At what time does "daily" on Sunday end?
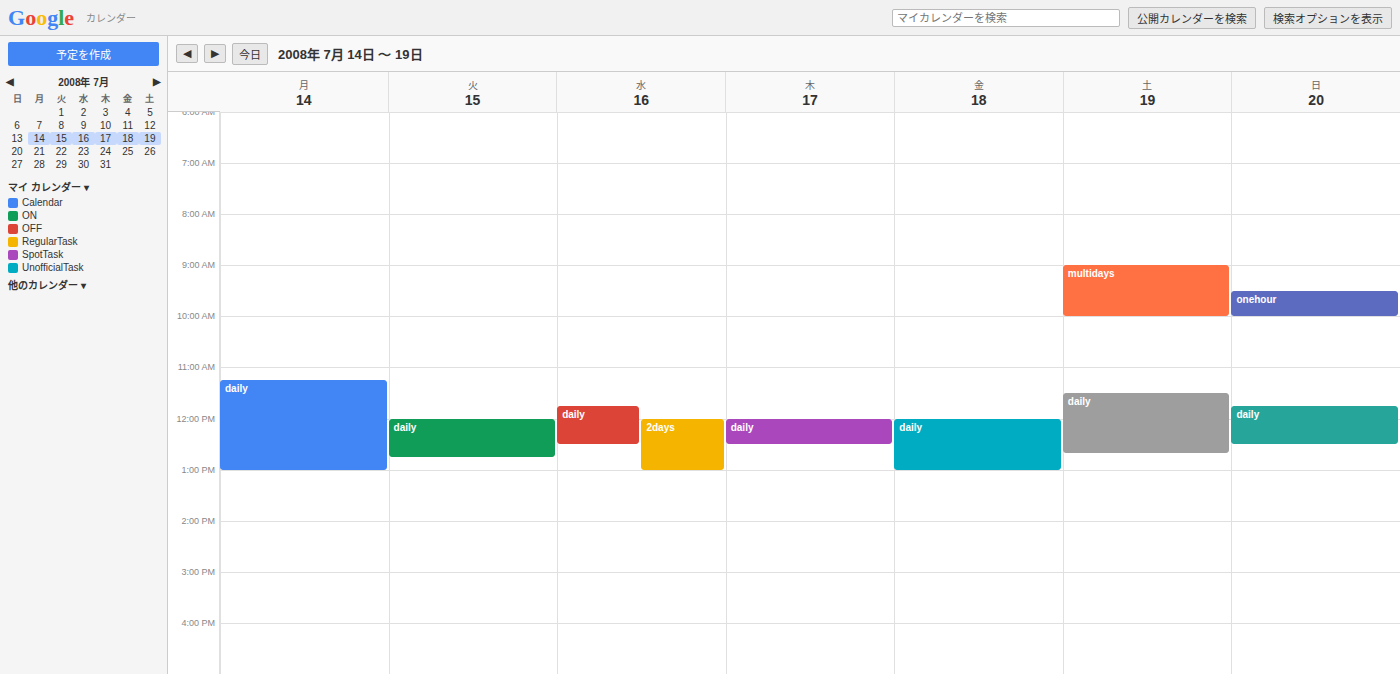
12:30